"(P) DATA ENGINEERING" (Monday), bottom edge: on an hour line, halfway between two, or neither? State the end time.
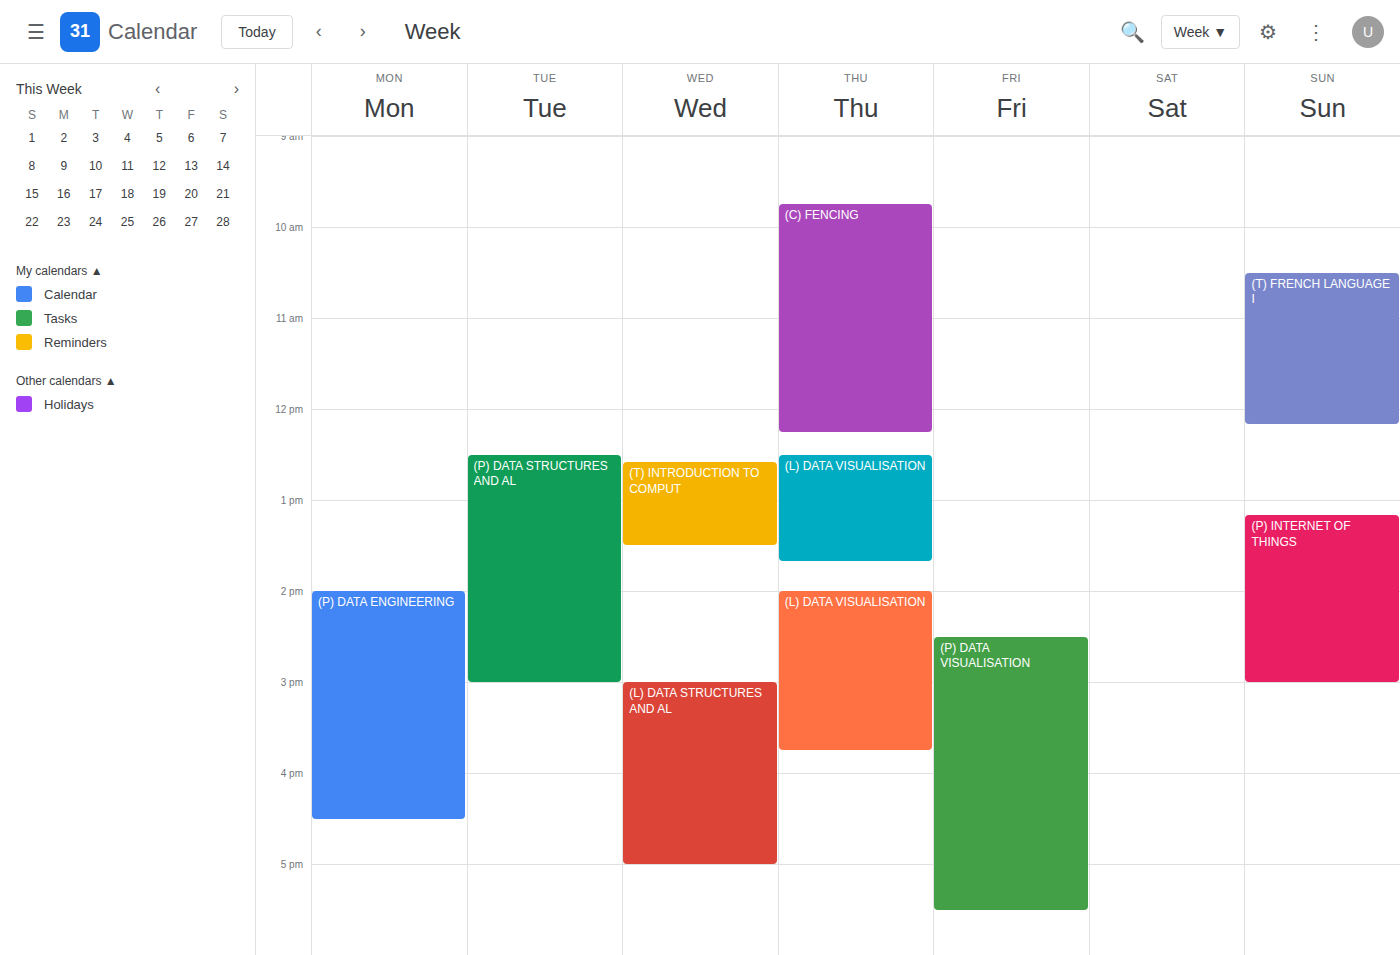
4:30 PM -- halfway between the 4 PM and 5 PM lines.